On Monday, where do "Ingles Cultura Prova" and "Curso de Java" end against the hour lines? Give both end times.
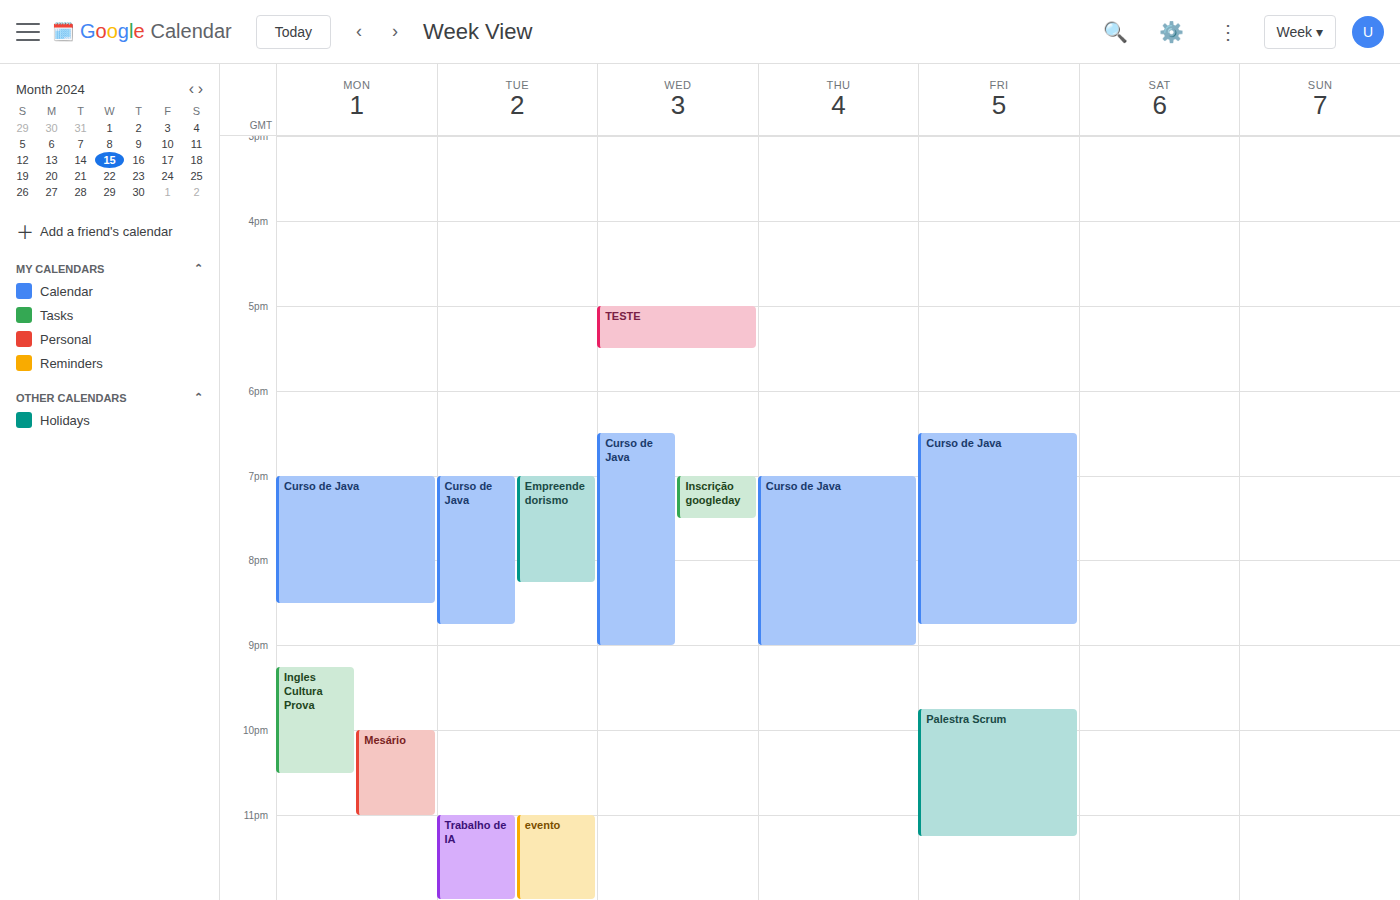
"Ingles Cultura Prova": 10:30 PM, halfway between the 10 PM and 11 PM lines. "Curso de Java": 8:30 PM, halfway between the 8 PM and 9 PM lines.